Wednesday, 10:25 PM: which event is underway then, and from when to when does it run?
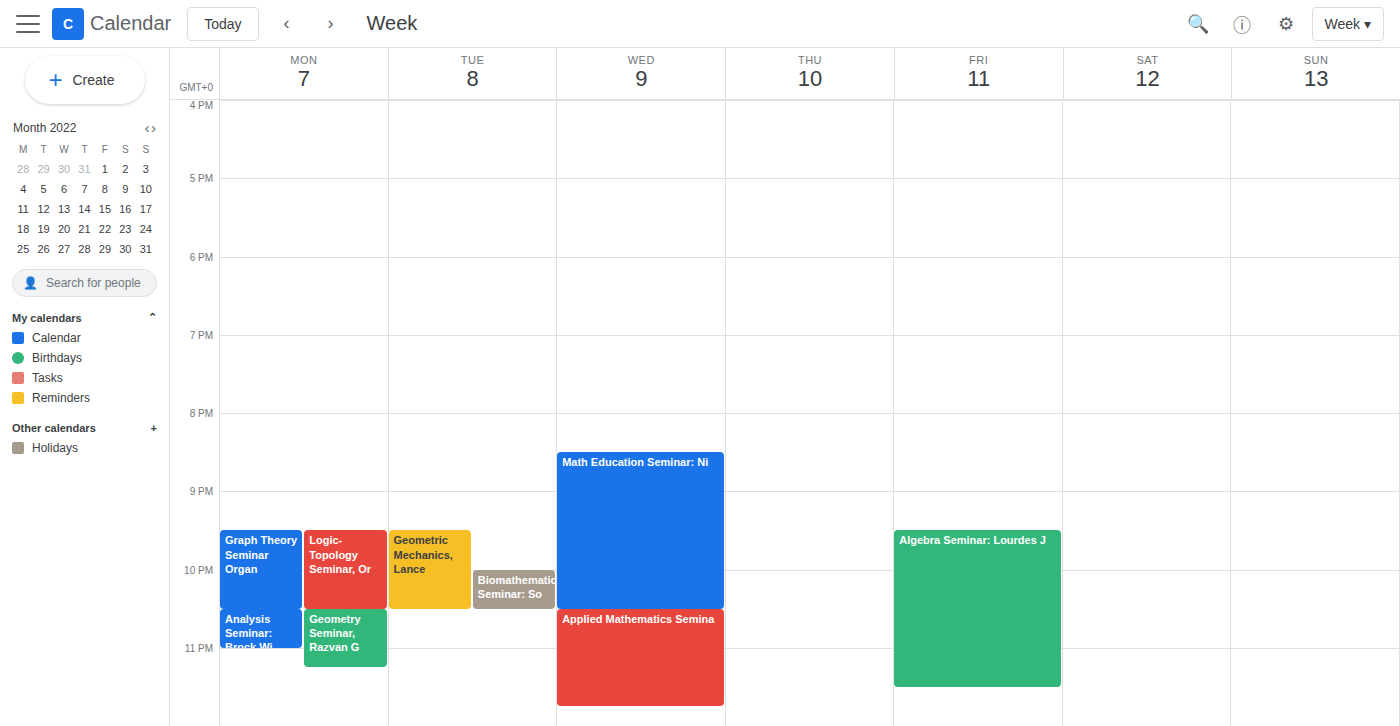
"Math Education Seminar: Ni", 8:30 PM to 10:30 PM